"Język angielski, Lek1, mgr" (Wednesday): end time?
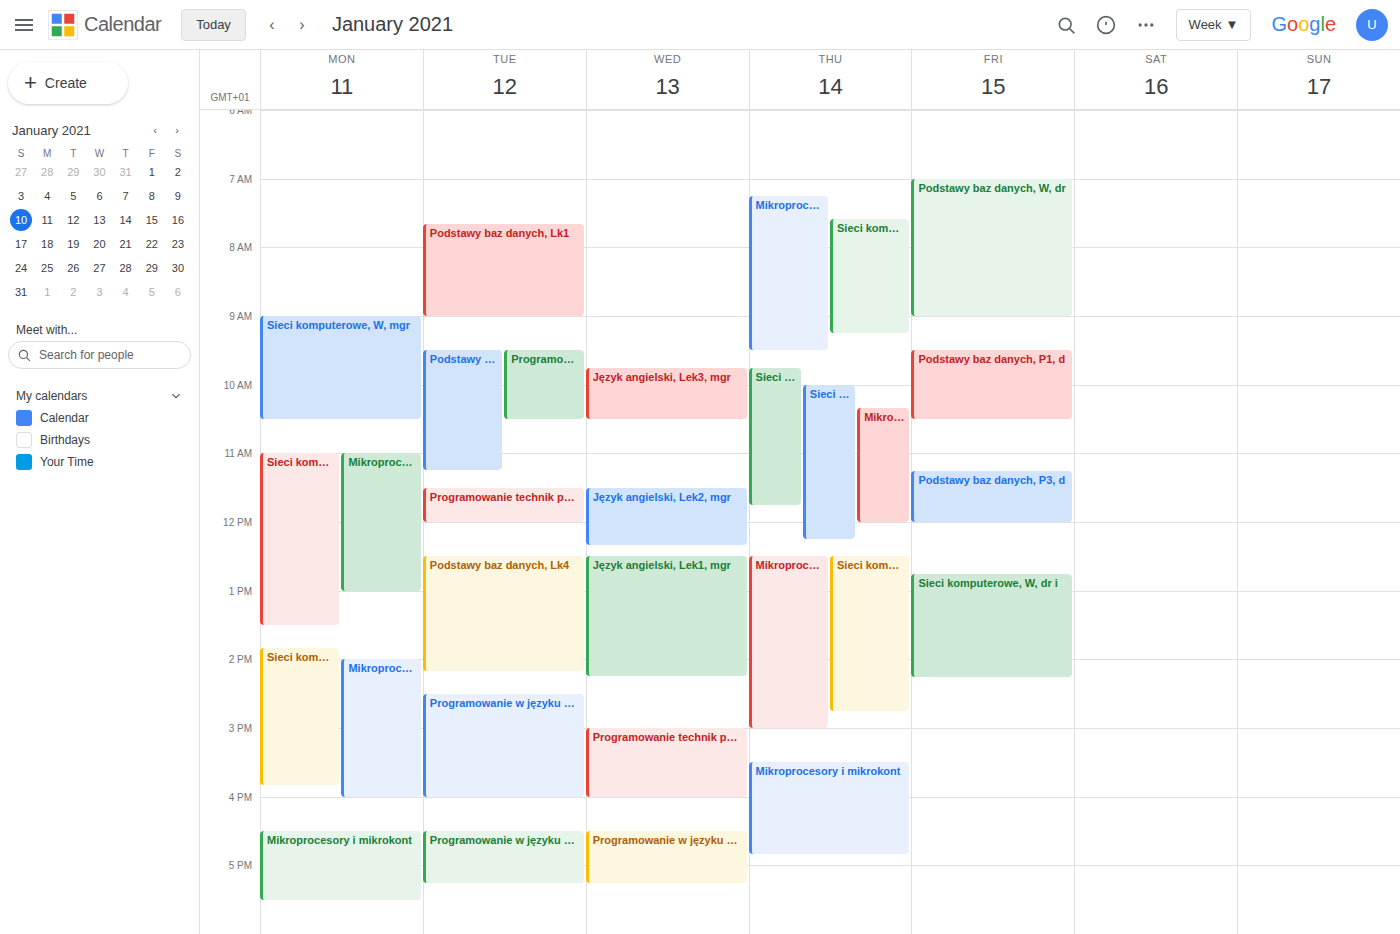
2:15 PM